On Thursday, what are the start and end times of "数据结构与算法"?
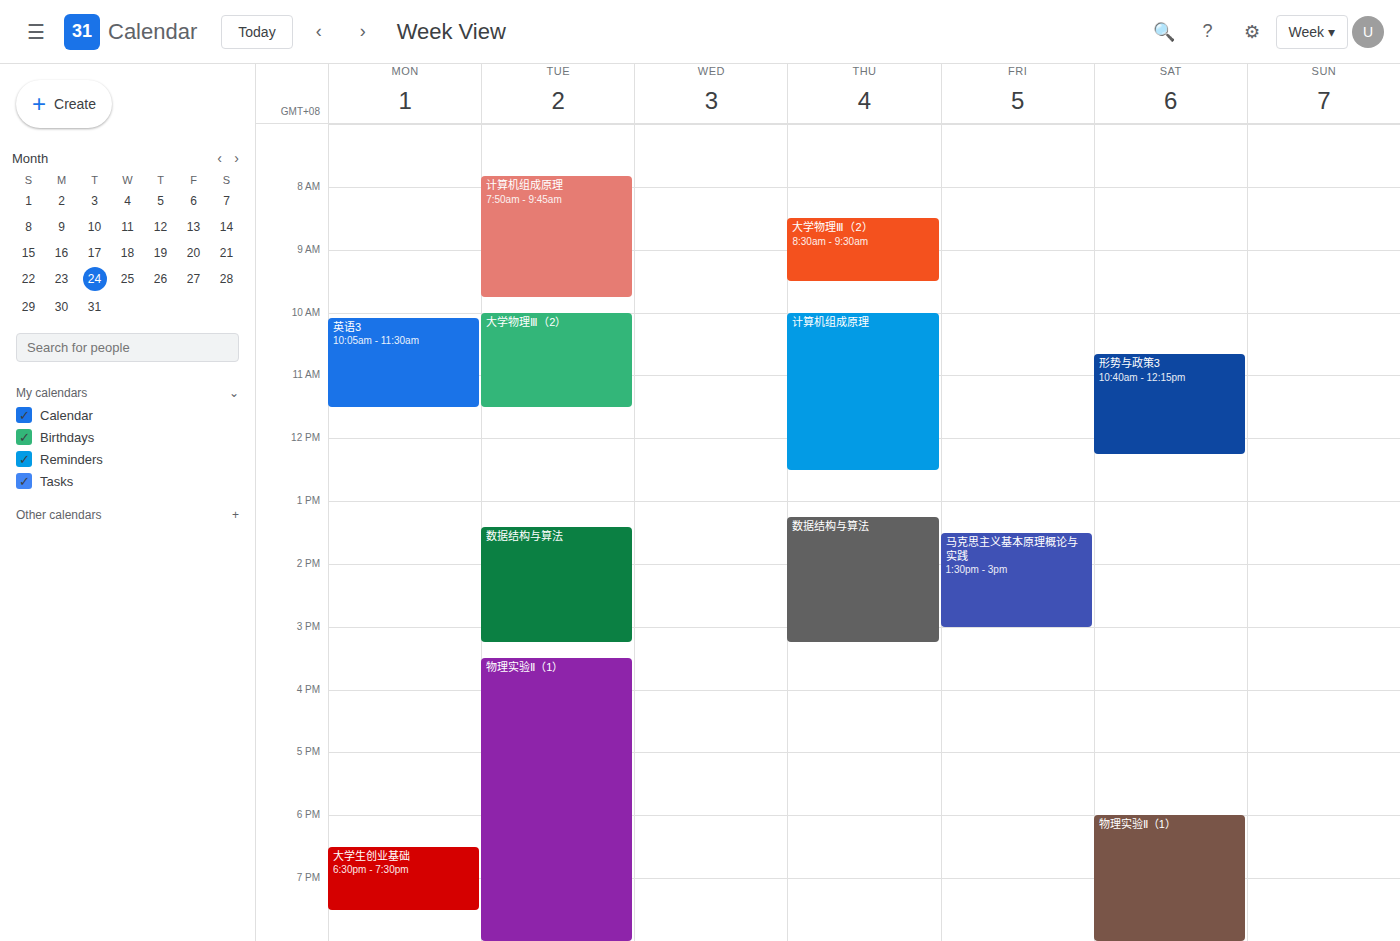
1:15 PM to 3:15 PM